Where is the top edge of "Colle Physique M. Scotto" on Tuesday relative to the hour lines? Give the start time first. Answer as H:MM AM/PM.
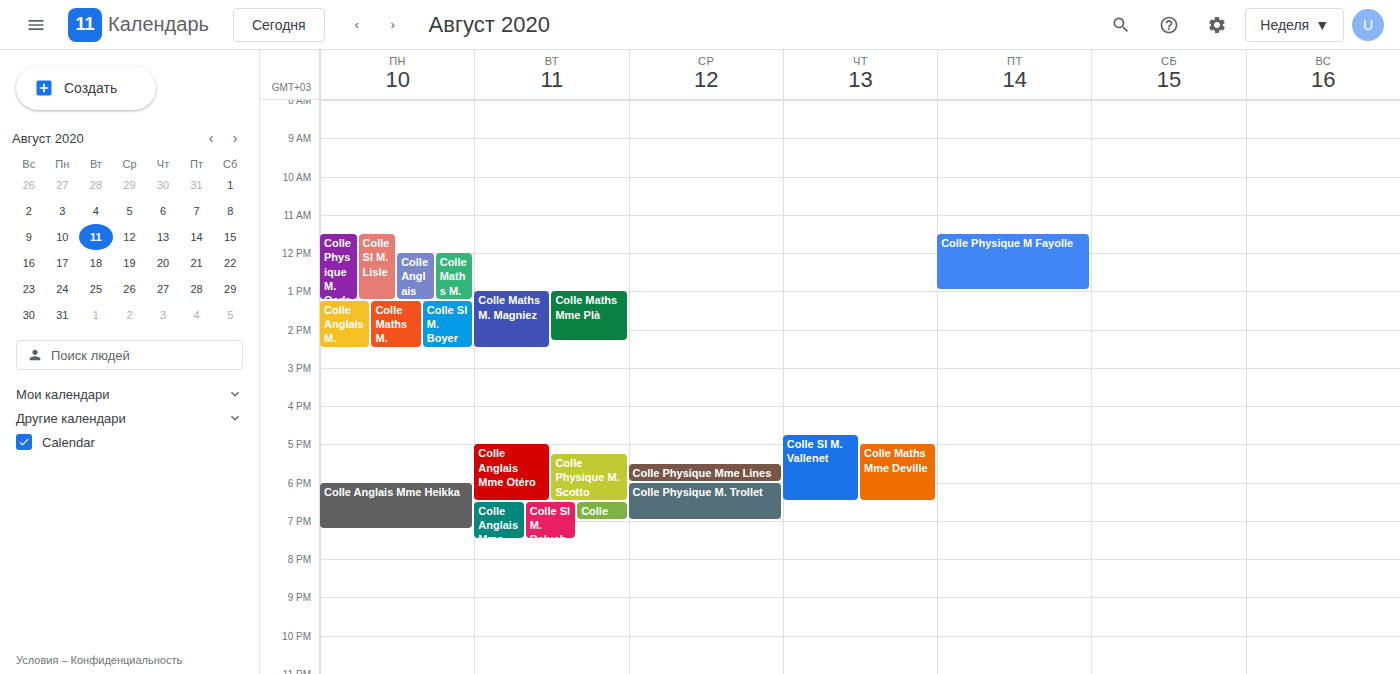
5:15 PM -- neither: a quarter of the way from the 5 PM line to the 6 PM line.